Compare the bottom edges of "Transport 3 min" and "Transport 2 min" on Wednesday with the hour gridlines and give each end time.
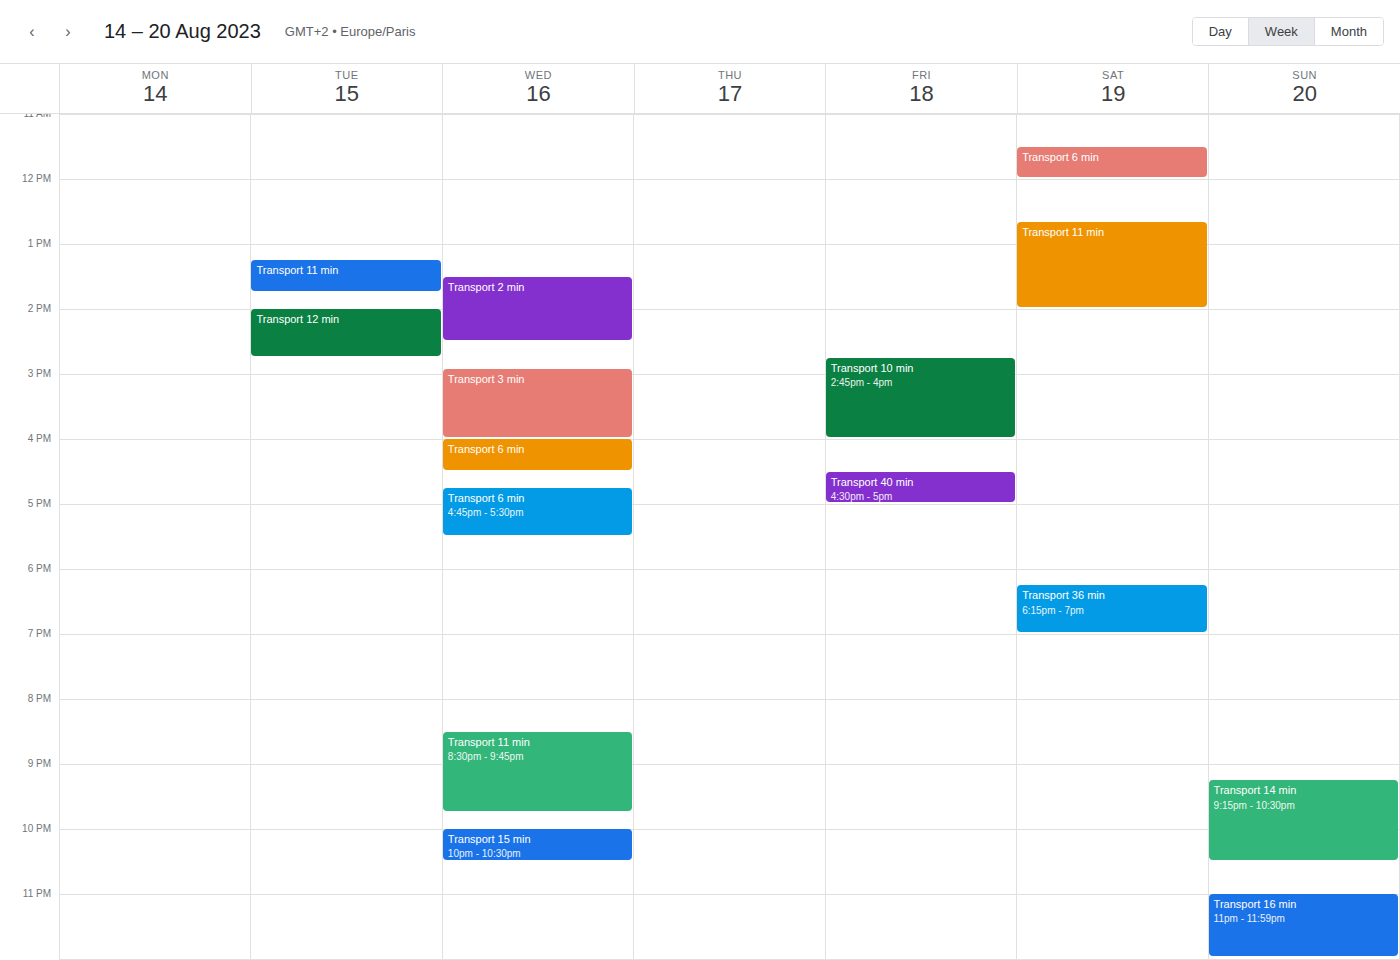
"Transport 3 min": 4:00 PM, exactly on the 4 PM line. "Transport 2 min": 2:30 PM, halfway between the 2 PM and 3 PM lines.